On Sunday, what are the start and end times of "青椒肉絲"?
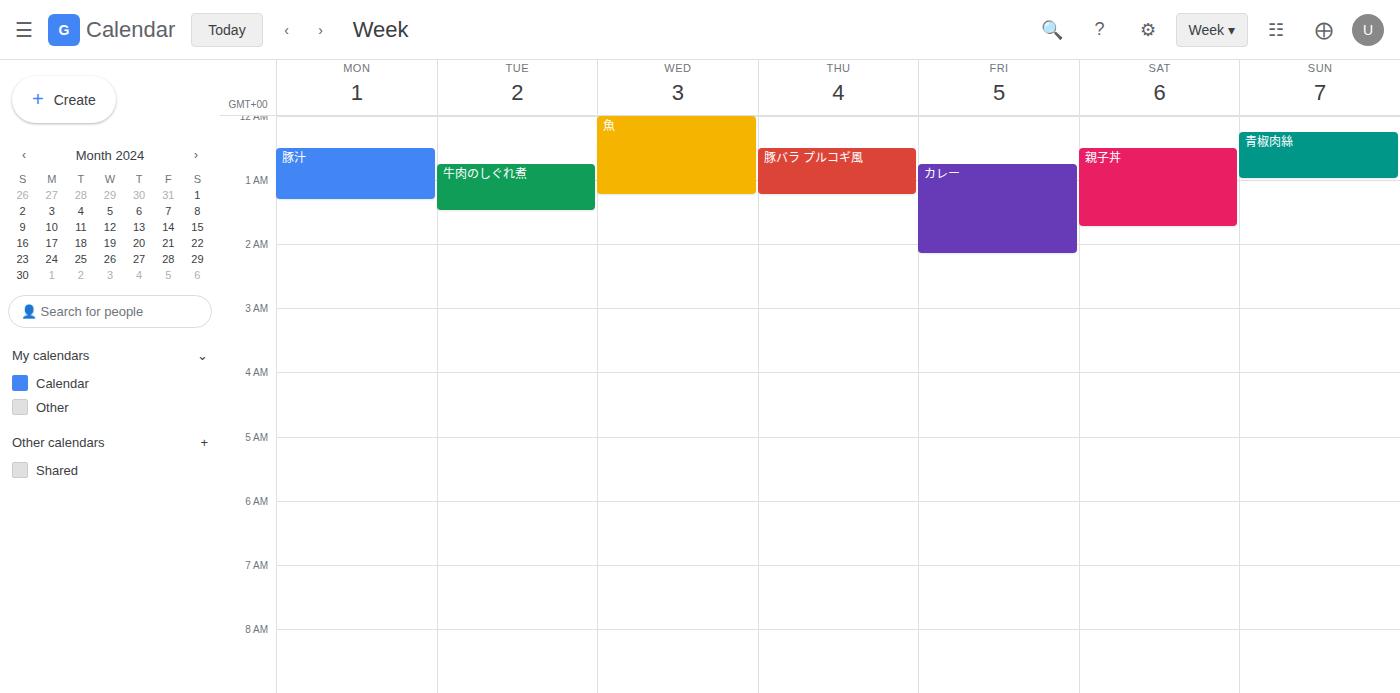
12:15 AM to 1:00 AM